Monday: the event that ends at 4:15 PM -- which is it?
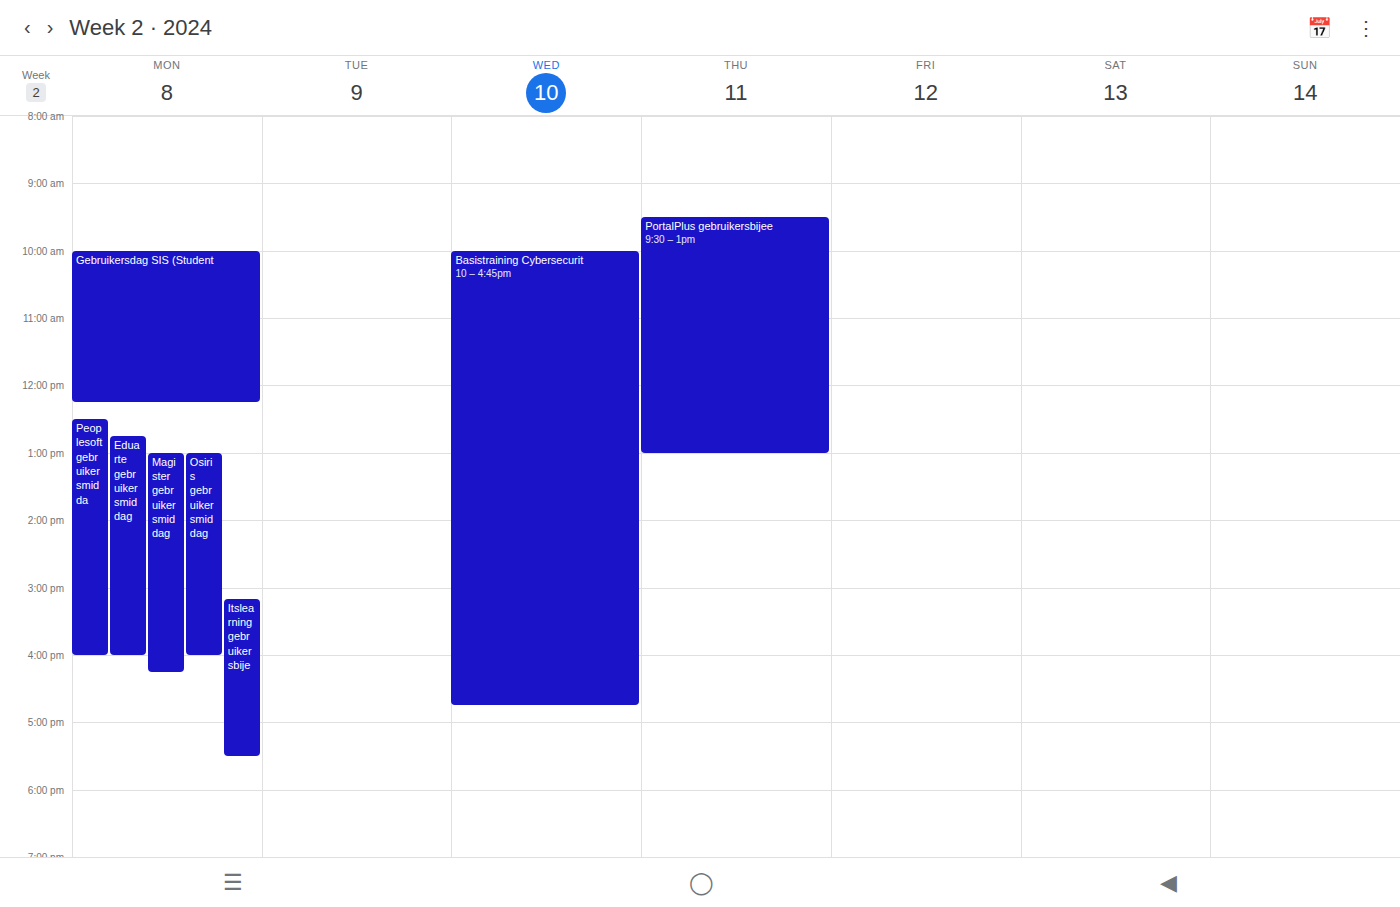
"Magister gebruikersmiddag"